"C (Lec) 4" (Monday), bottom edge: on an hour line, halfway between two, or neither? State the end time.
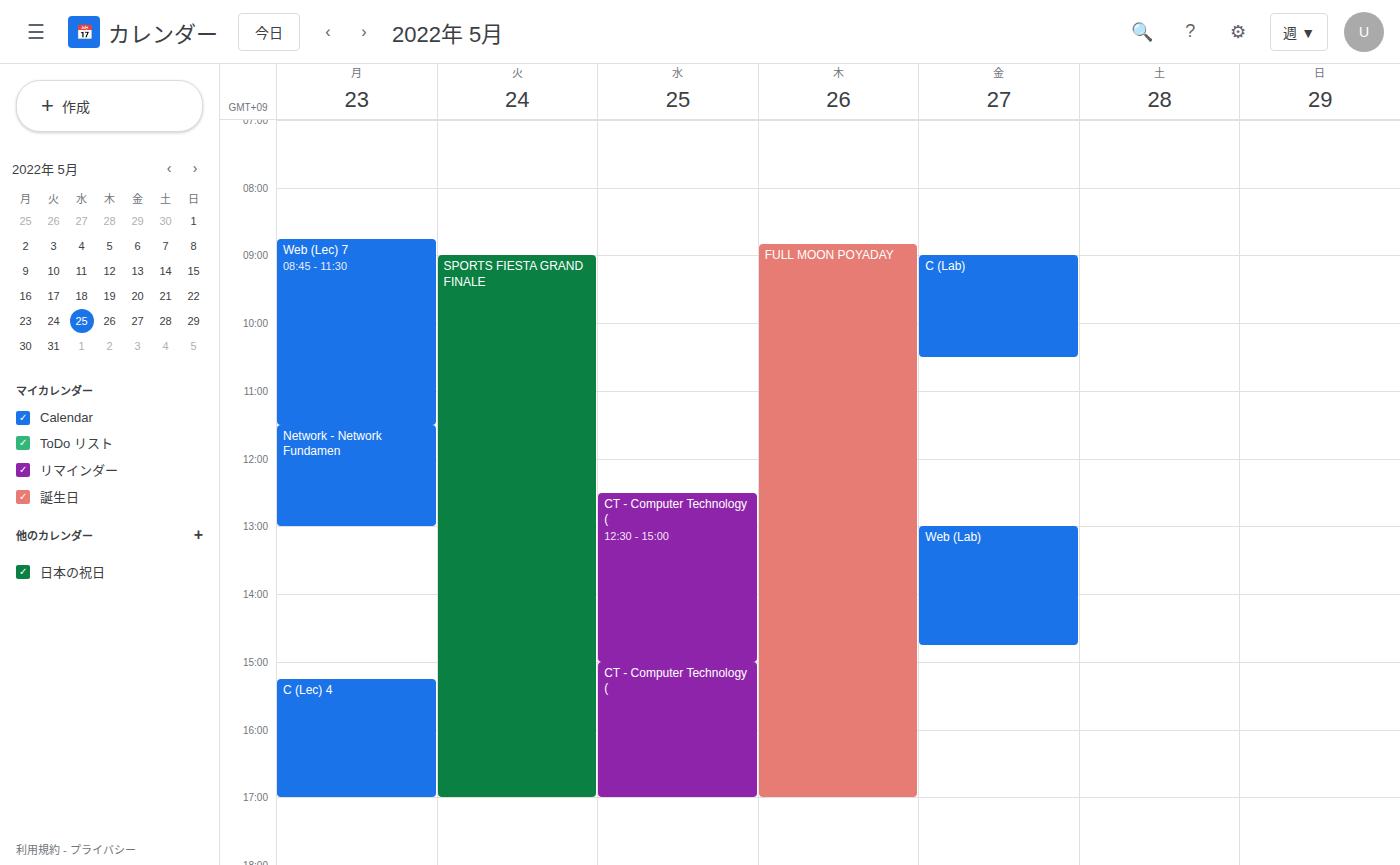
5:00 PM -- exactly on the 5 PM line.